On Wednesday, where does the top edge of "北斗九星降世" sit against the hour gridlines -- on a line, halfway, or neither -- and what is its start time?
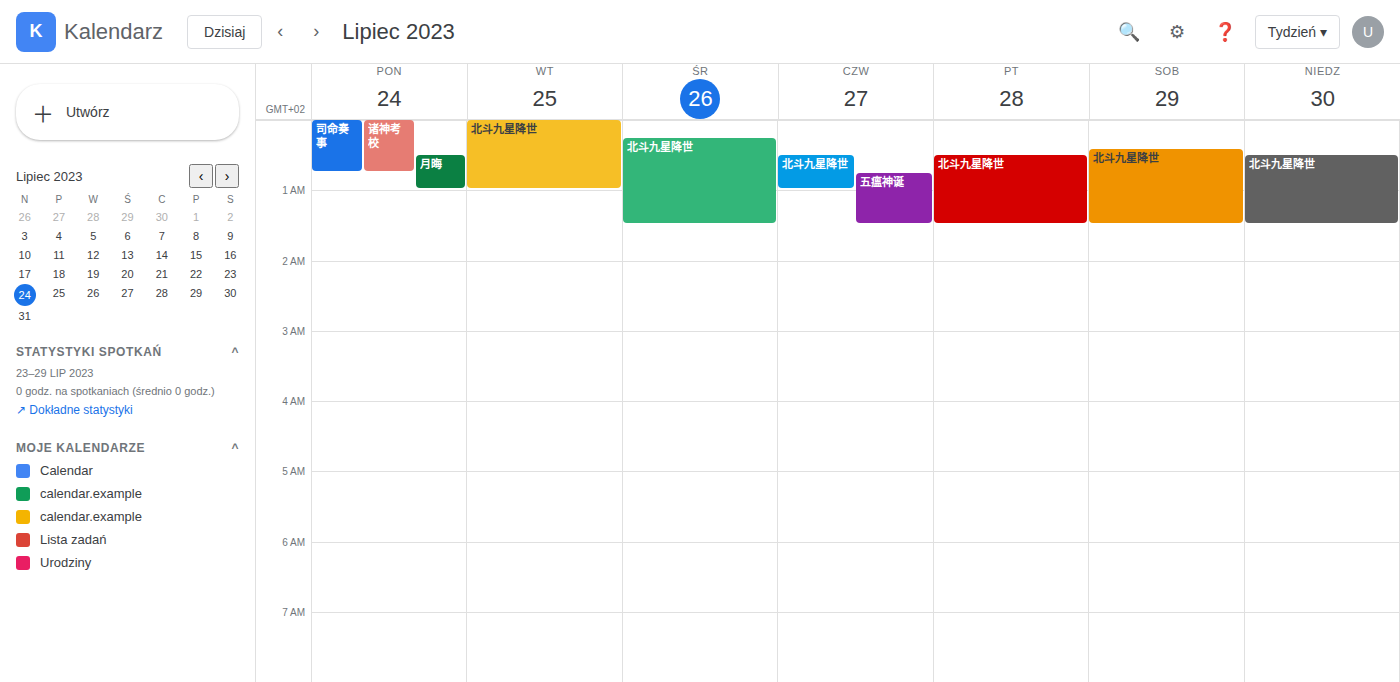
12:15 AM -- neither: a quarter of the way from the 12 AM line to the 1 AM line.